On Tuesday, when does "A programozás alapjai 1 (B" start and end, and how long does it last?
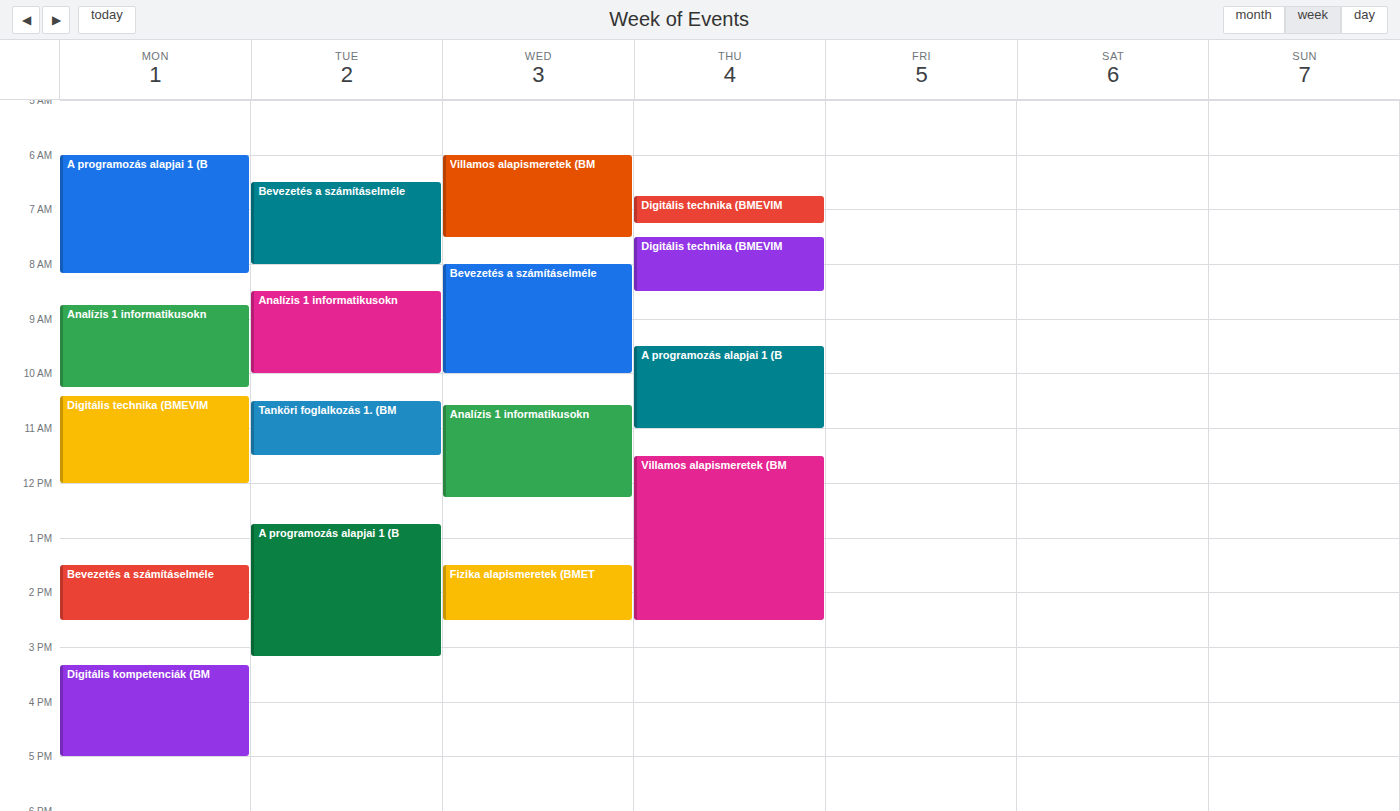
12:45 PM to 3:10 PM, 2 hours 25 minutes